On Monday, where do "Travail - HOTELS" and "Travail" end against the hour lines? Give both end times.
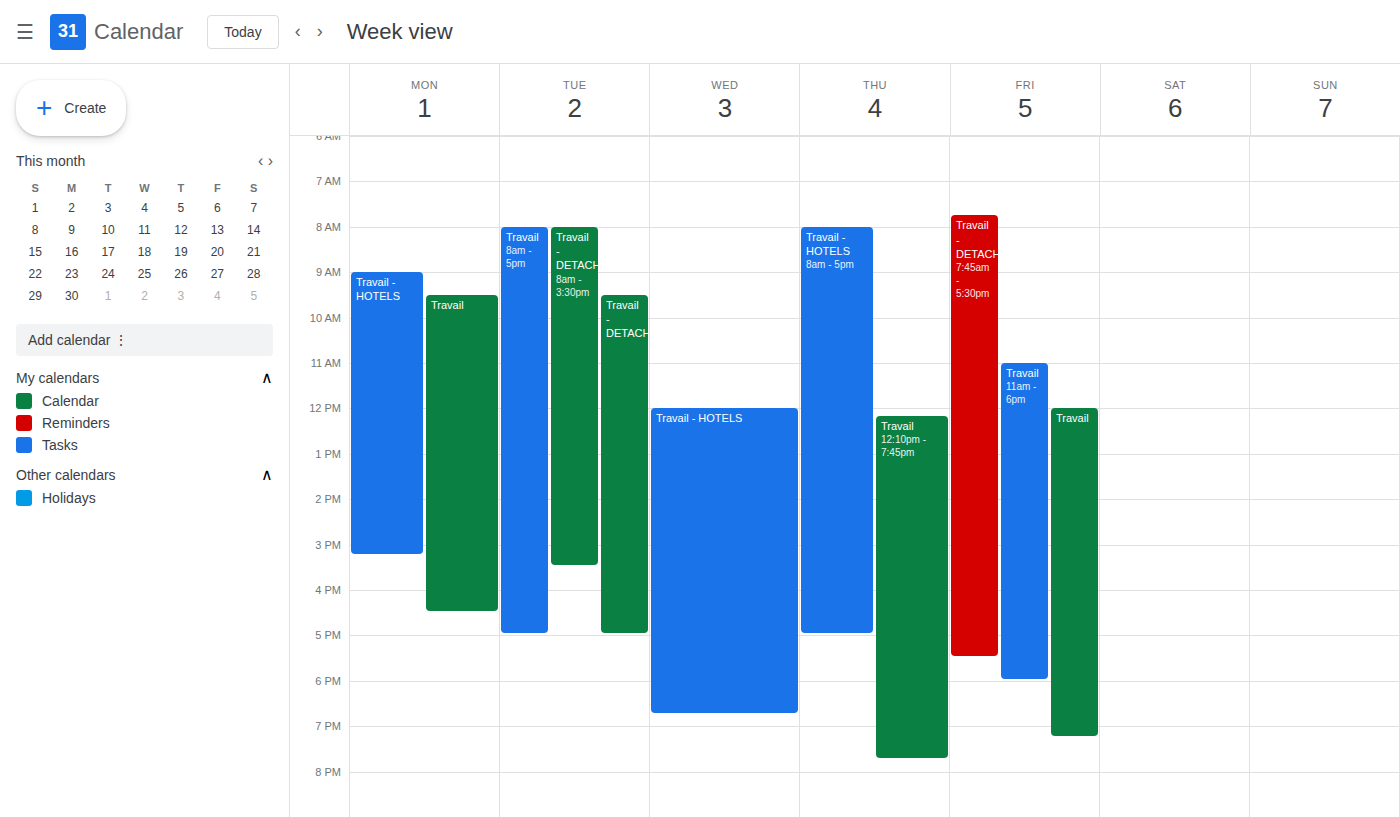
"Travail - HOTELS": 3:15 PM, neither: a quarter of the way from the 3 PM line to the 4 PM line. "Travail": 4:30 PM, halfway between the 4 PM and 5 PM lines.